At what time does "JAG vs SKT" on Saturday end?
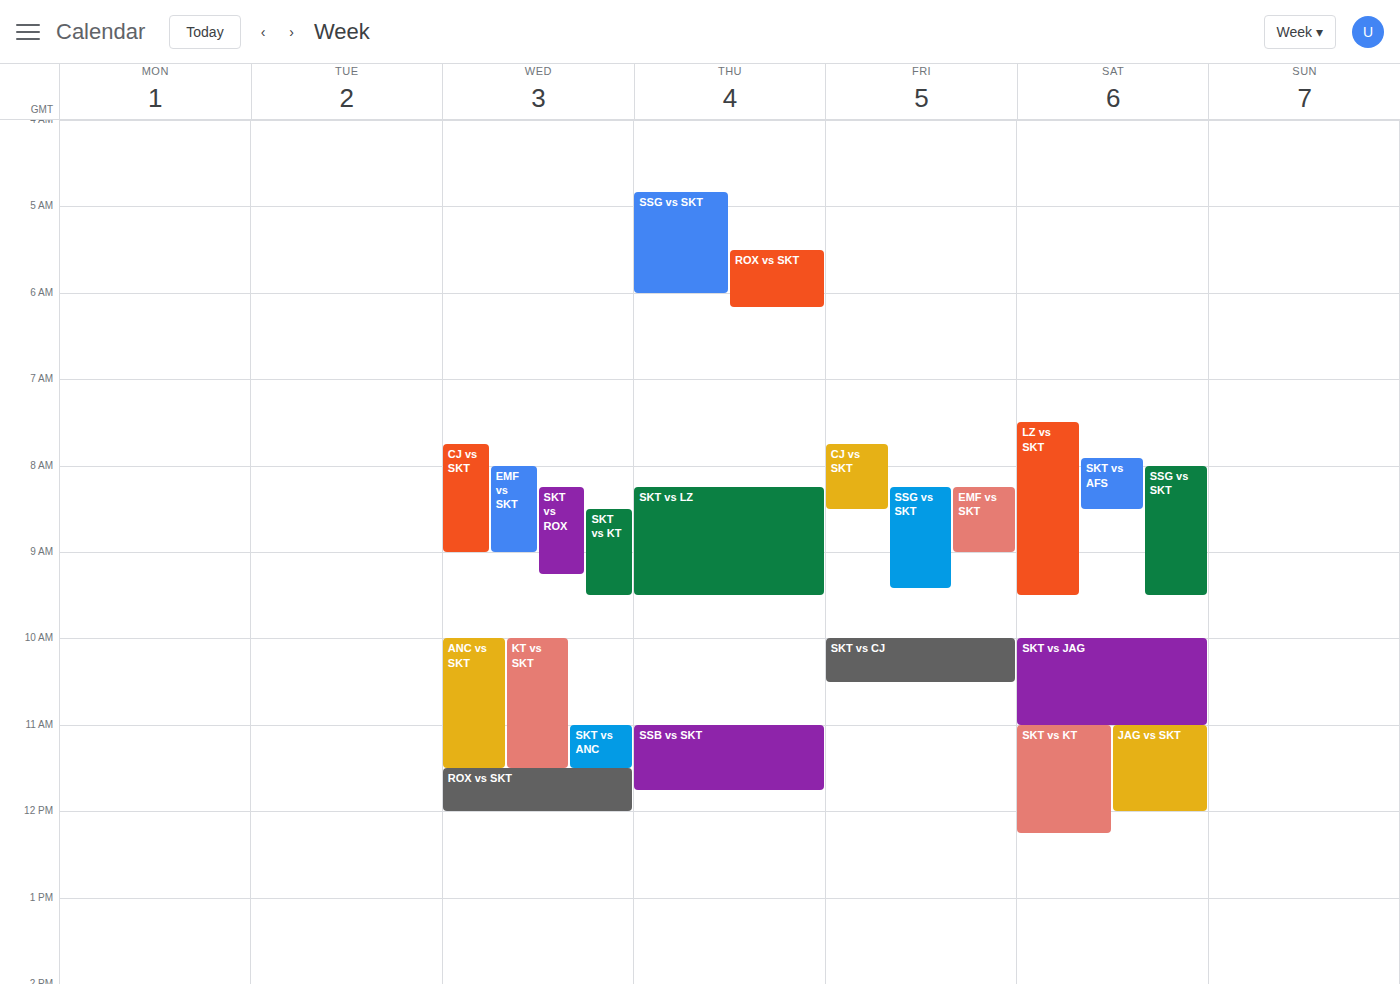
12:00 PM